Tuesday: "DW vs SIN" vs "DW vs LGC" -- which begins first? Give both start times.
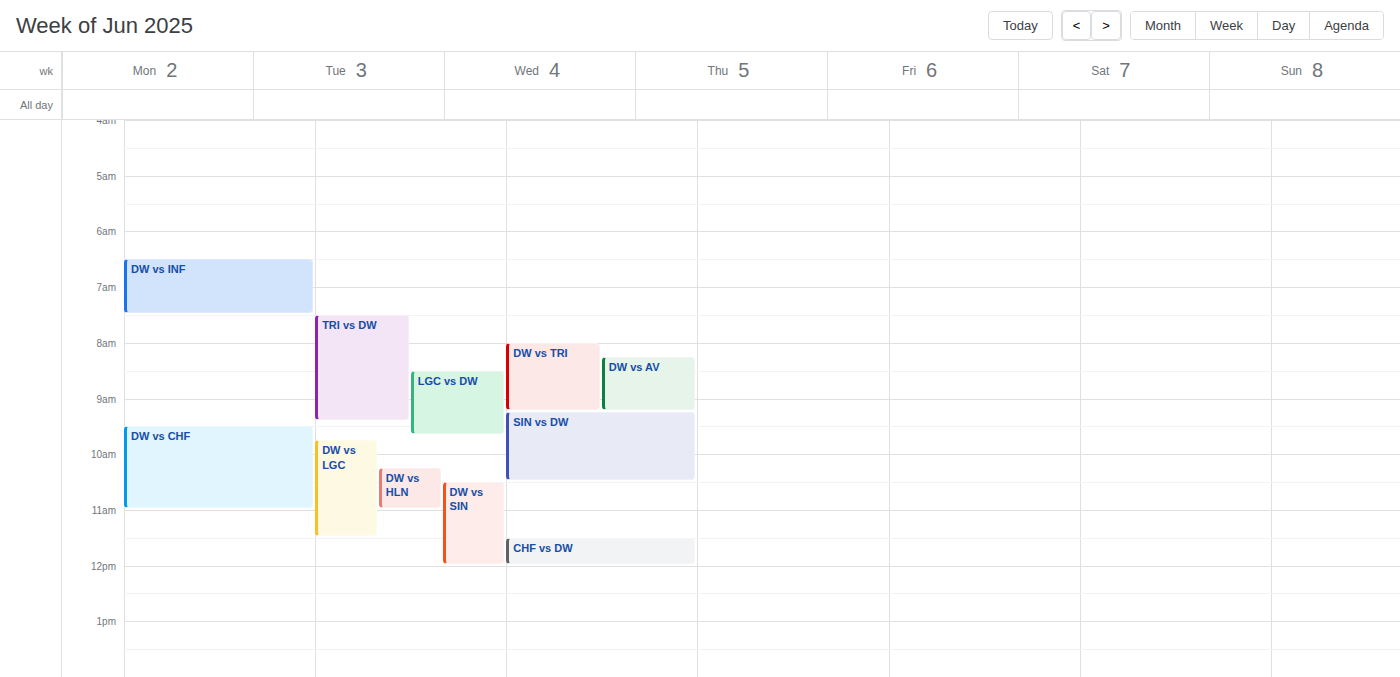
"DW vs LGC" 09:45; "DW vs SIN" 10:30.